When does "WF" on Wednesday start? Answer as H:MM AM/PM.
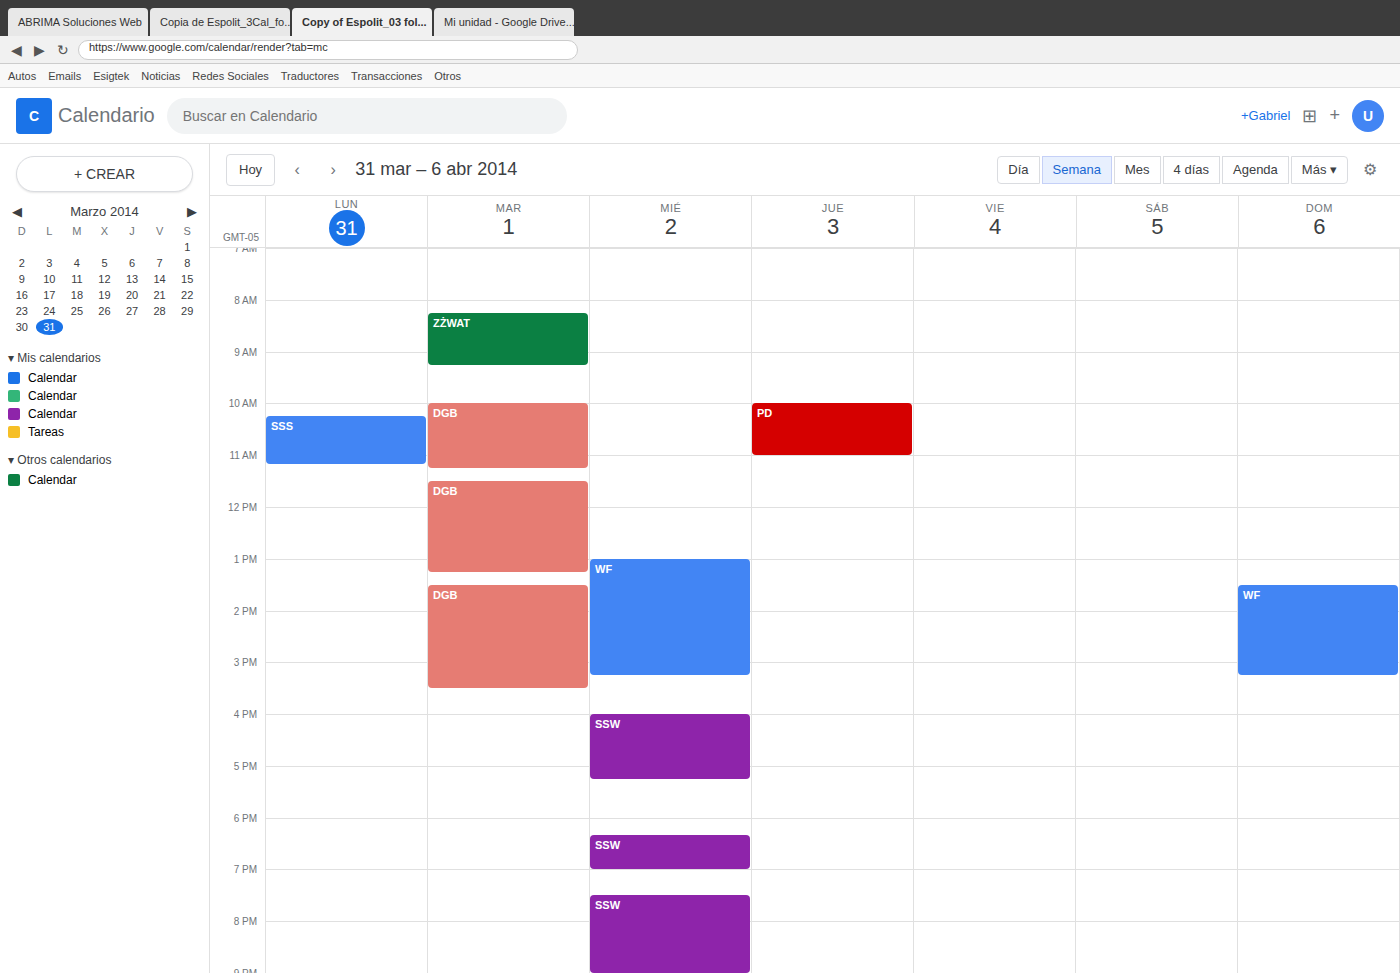
1:00 PM